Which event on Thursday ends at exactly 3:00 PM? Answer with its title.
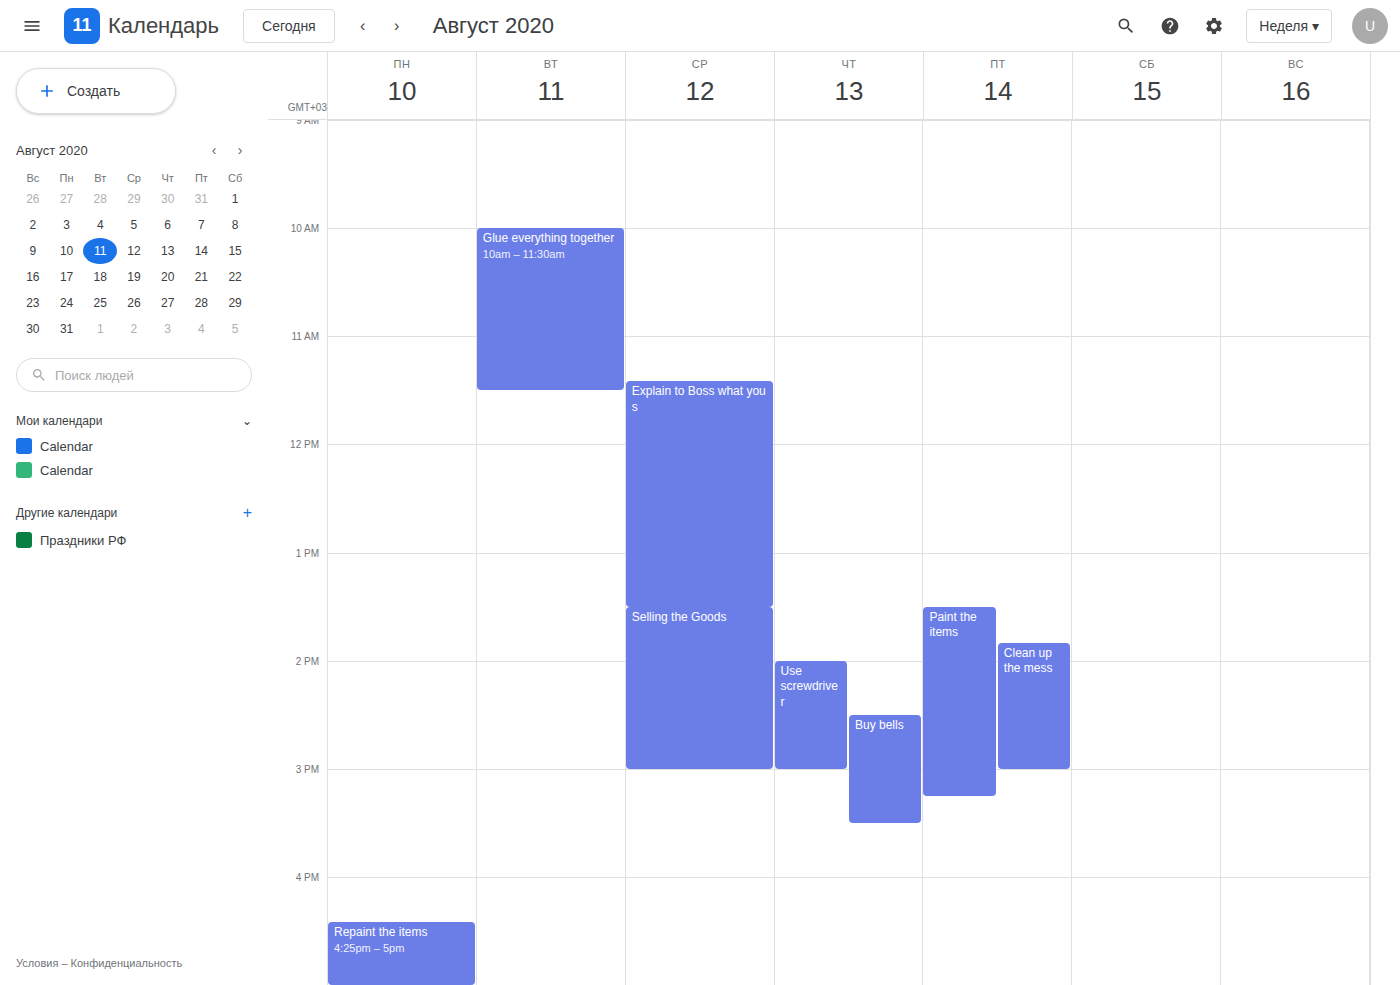
"Use screwdriver"